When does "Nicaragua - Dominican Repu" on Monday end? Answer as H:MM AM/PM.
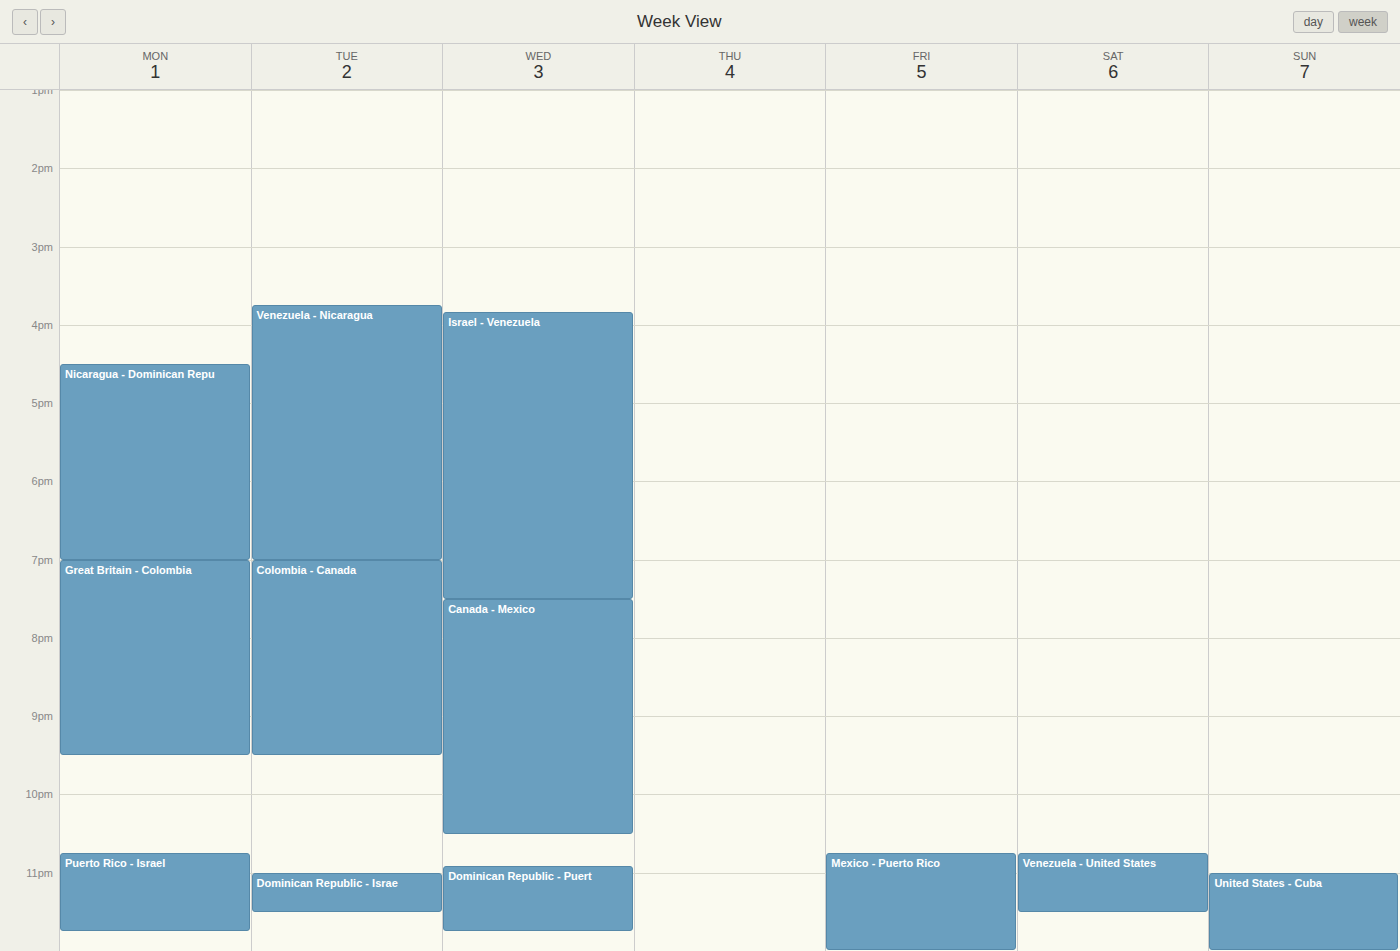
7:00 PM